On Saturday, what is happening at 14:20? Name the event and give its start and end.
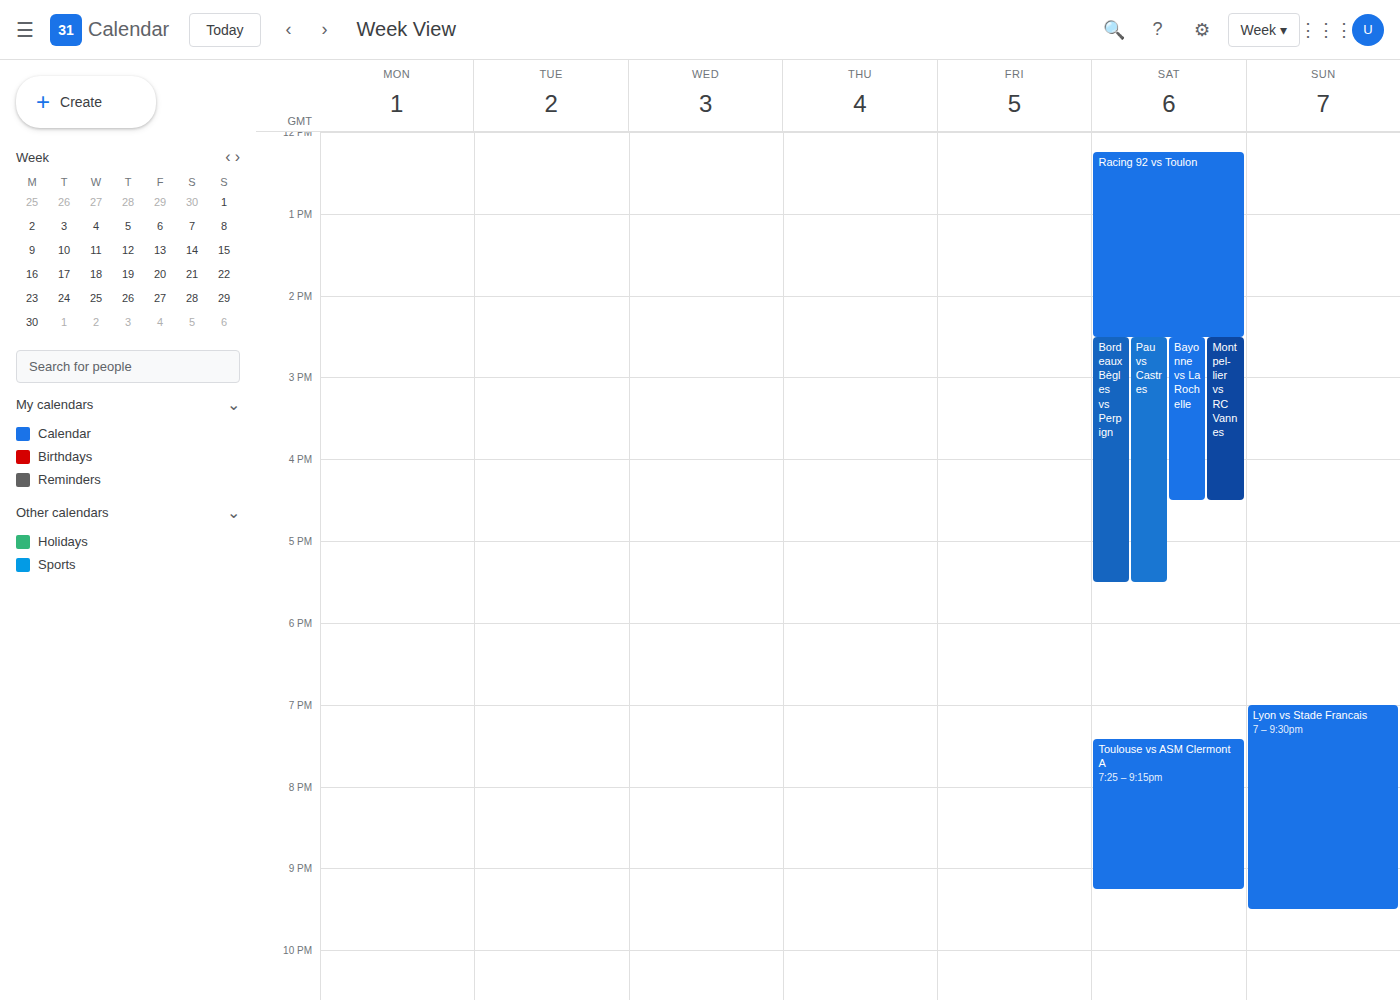
"Racing 92 vs Toulon", 12:15 to 14:30